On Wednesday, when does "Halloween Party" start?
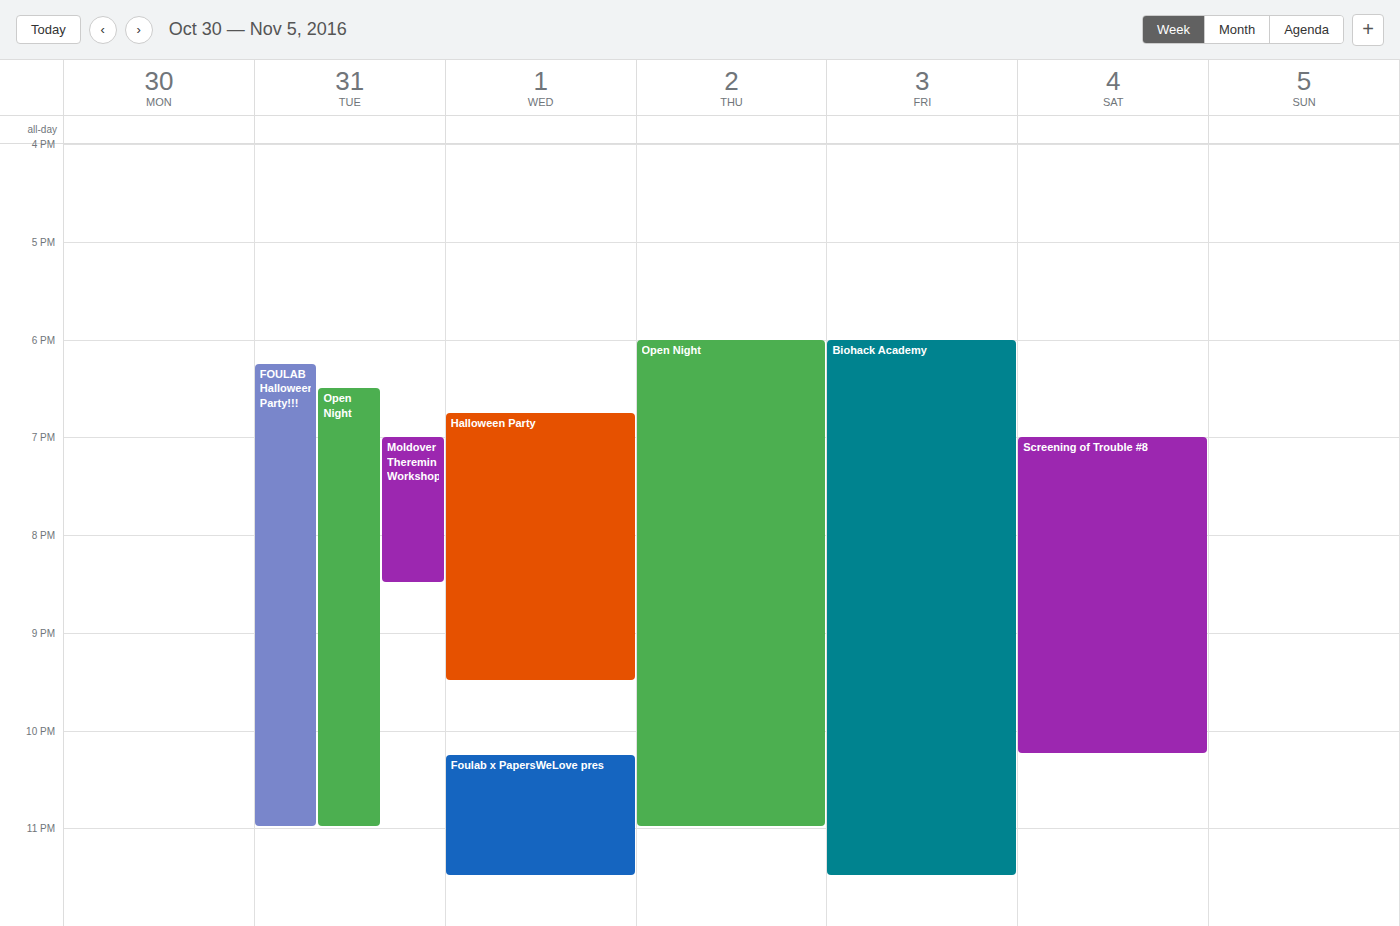
6:45 PM